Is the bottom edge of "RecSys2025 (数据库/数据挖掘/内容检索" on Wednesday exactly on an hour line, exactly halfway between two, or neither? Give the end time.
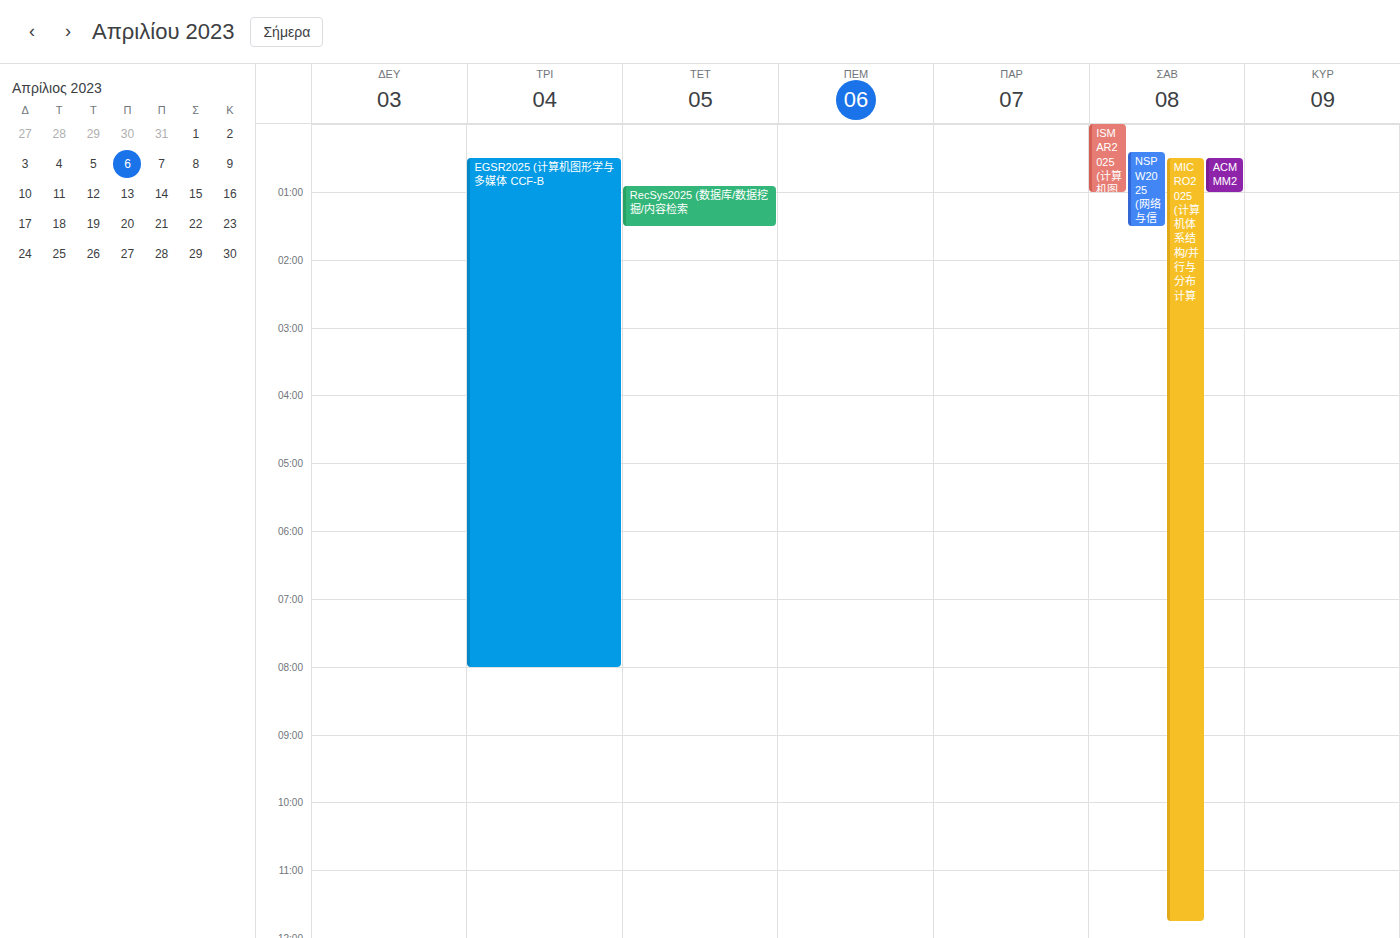
1:30 AM -- halfway between the 1 AM and 2 AM lines.